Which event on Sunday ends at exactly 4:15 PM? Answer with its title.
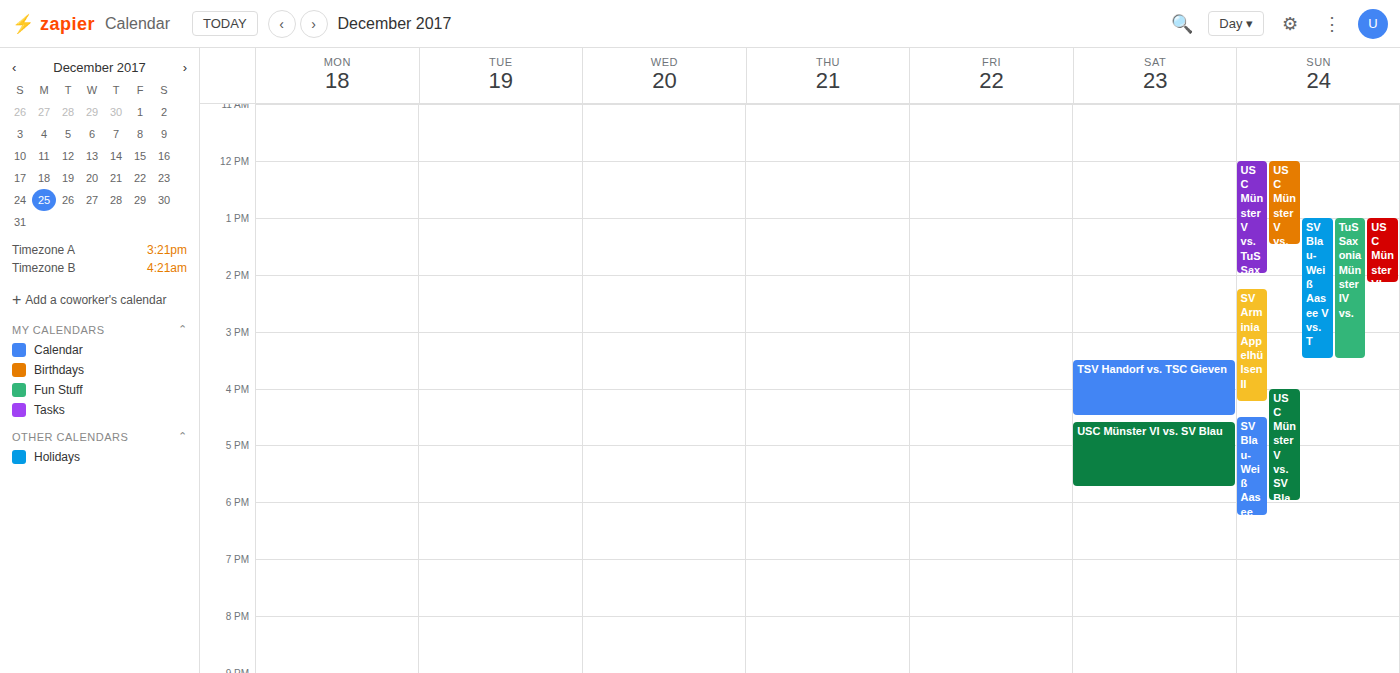
"SV Arminia Appelhülsen II"